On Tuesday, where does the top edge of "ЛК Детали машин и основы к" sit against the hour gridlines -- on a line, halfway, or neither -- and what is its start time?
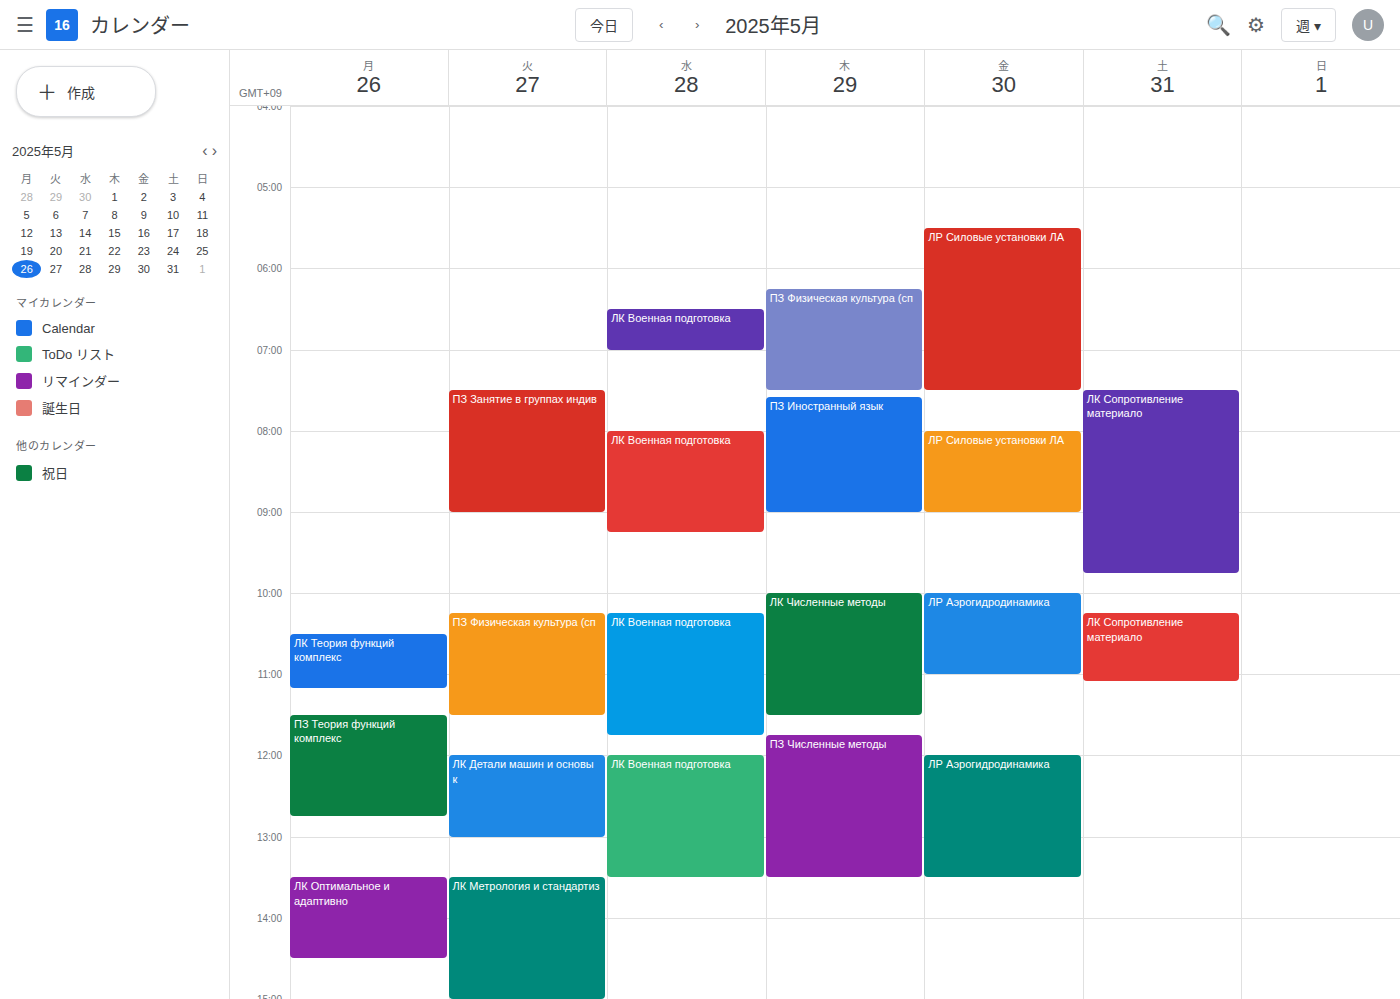
12:00 PM -- exactly on the 12 PM line.